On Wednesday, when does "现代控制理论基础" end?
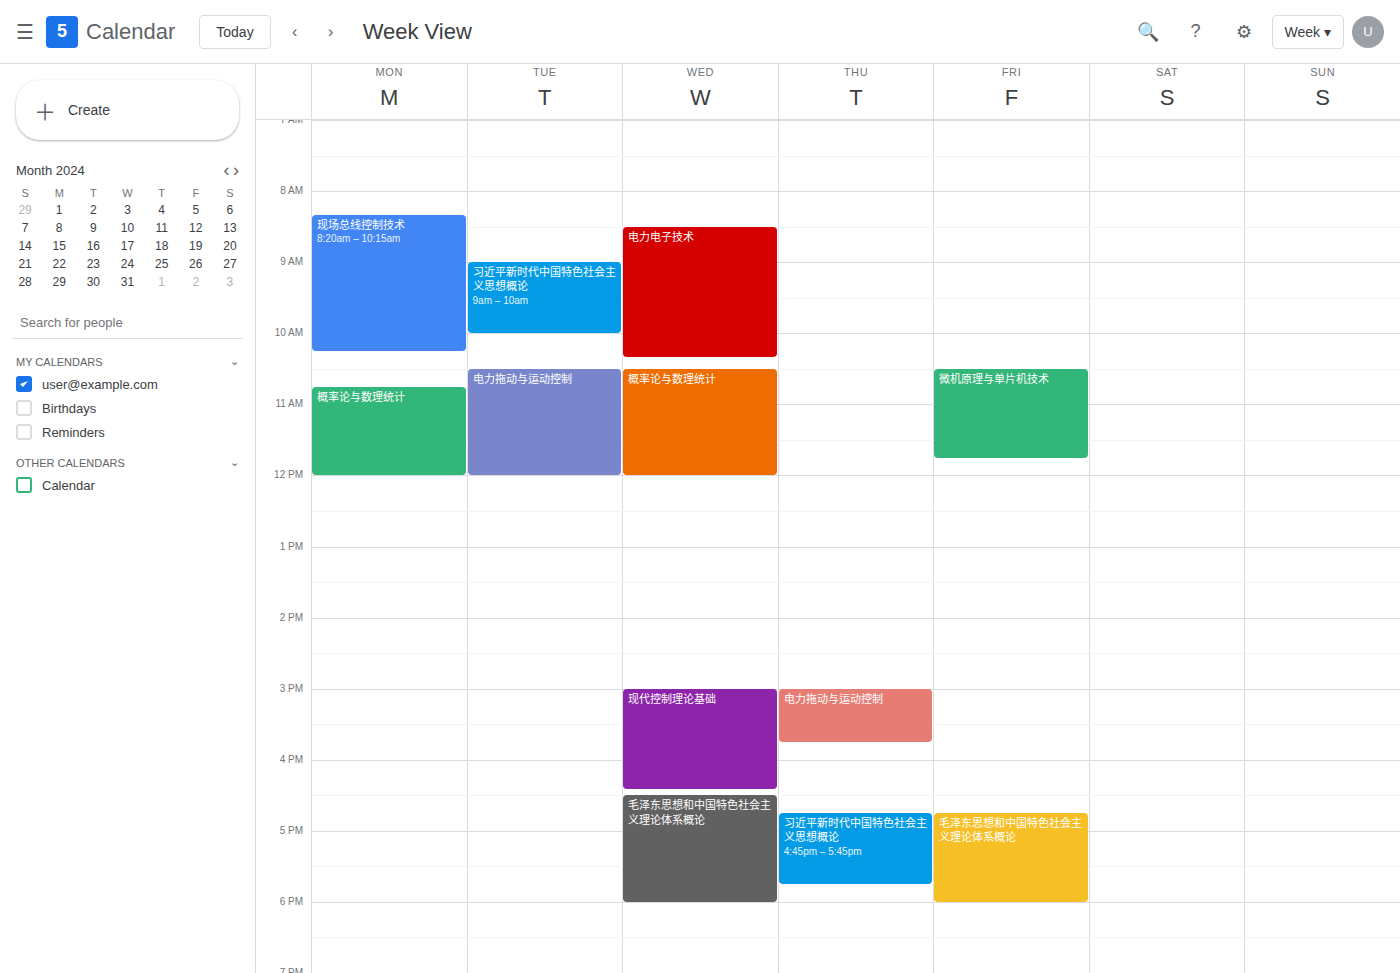
16:25